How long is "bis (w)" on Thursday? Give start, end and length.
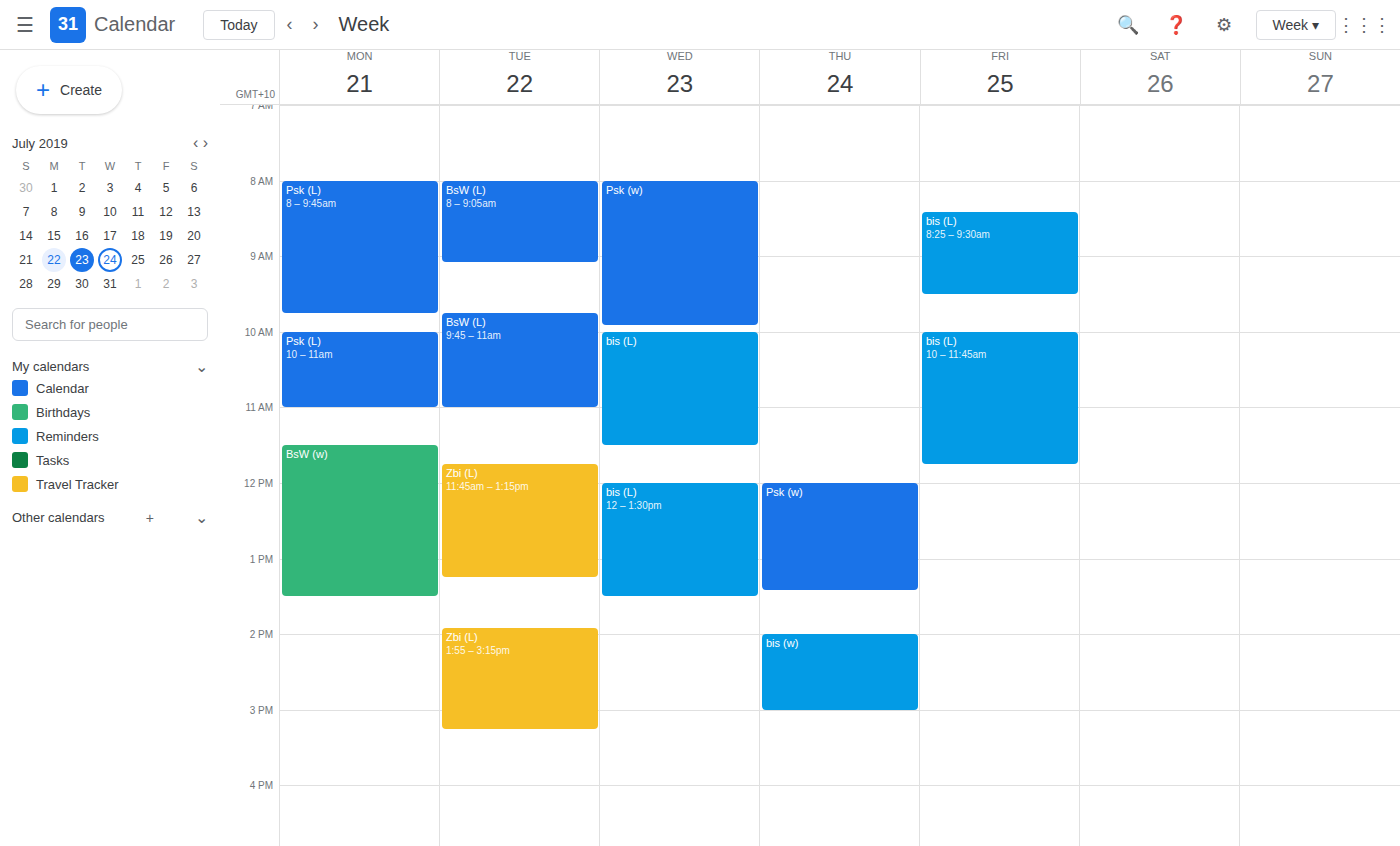
14:00 to 15:00, 1 hour